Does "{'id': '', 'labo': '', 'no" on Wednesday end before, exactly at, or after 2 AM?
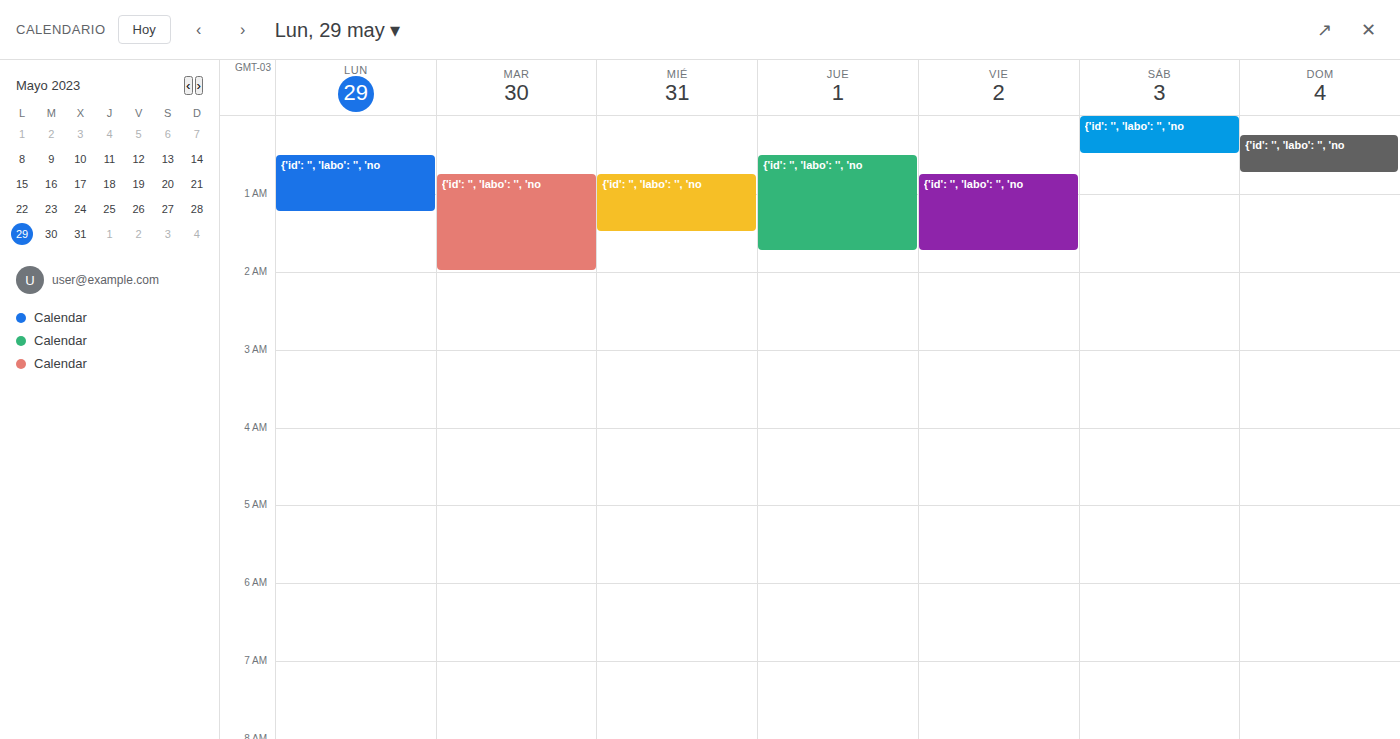
1:30 AM -- before 2 AM, 30 minutes above the 2 AM line.